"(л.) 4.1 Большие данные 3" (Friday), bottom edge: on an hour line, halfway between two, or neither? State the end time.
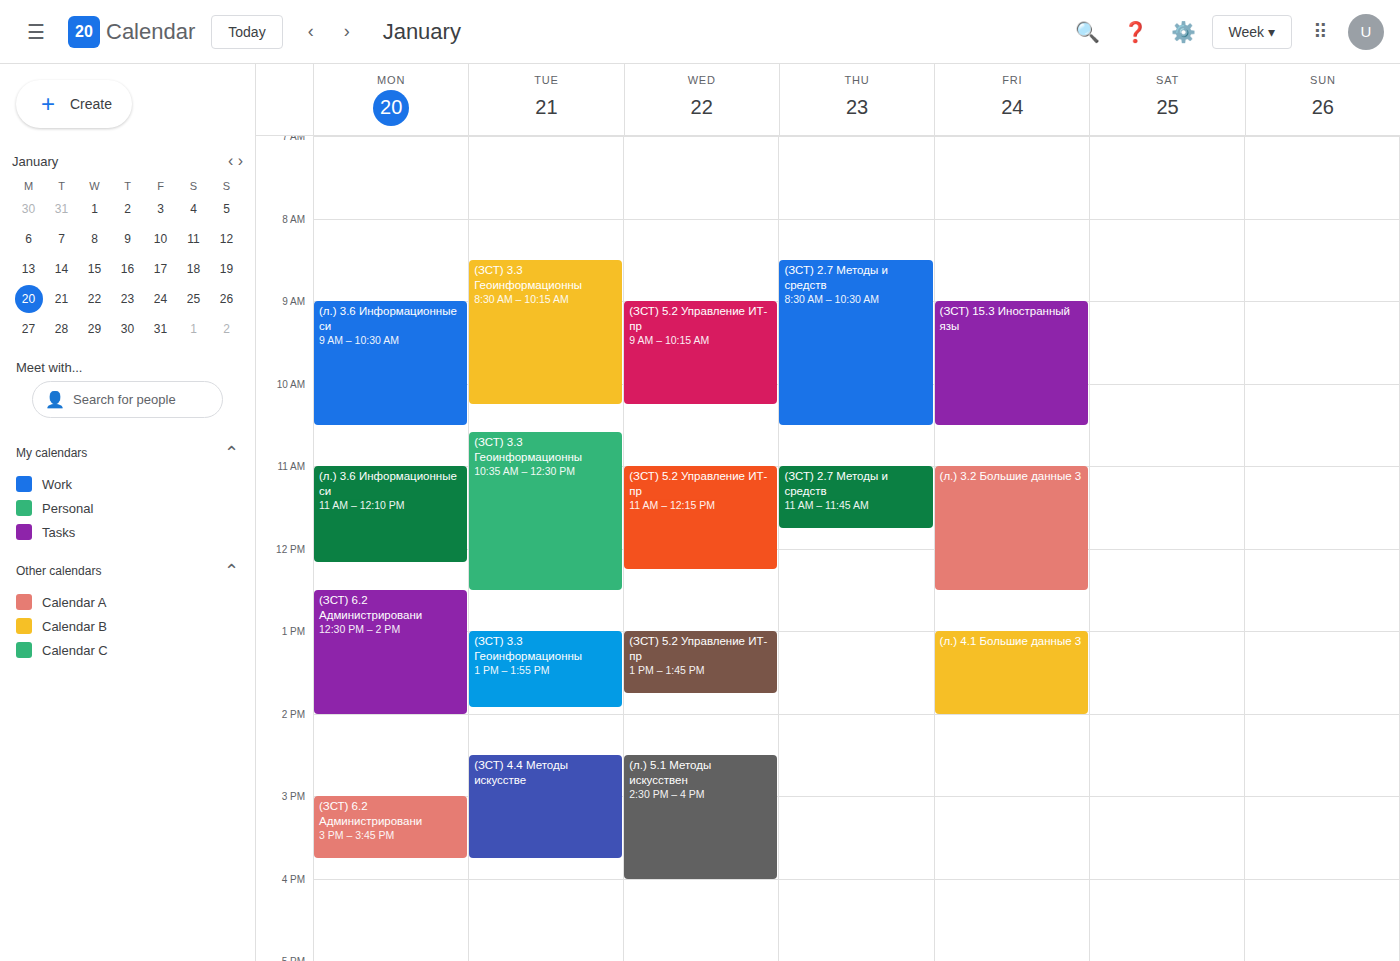
2:00 PM -- exactly on the 2 PM line.